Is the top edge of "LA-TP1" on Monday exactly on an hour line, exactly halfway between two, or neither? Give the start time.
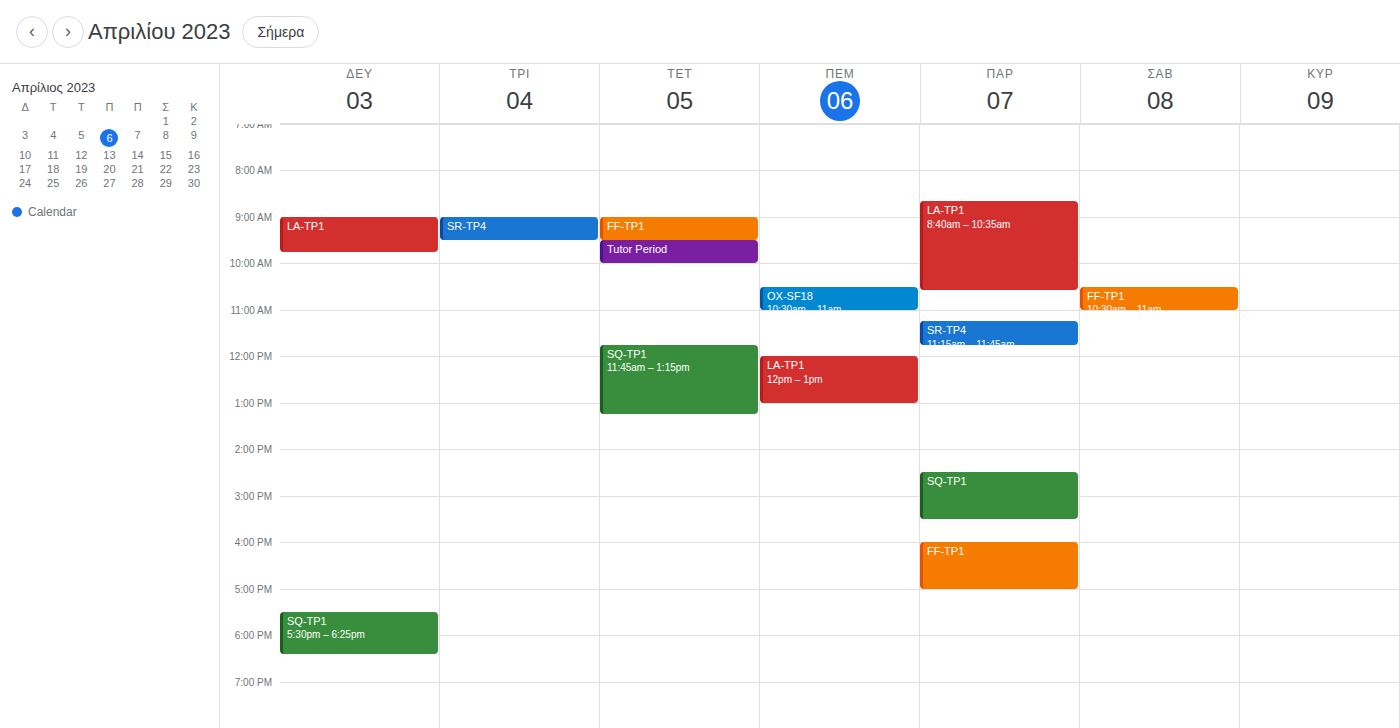
9:00 AM -- exactly on the 9 AM line.